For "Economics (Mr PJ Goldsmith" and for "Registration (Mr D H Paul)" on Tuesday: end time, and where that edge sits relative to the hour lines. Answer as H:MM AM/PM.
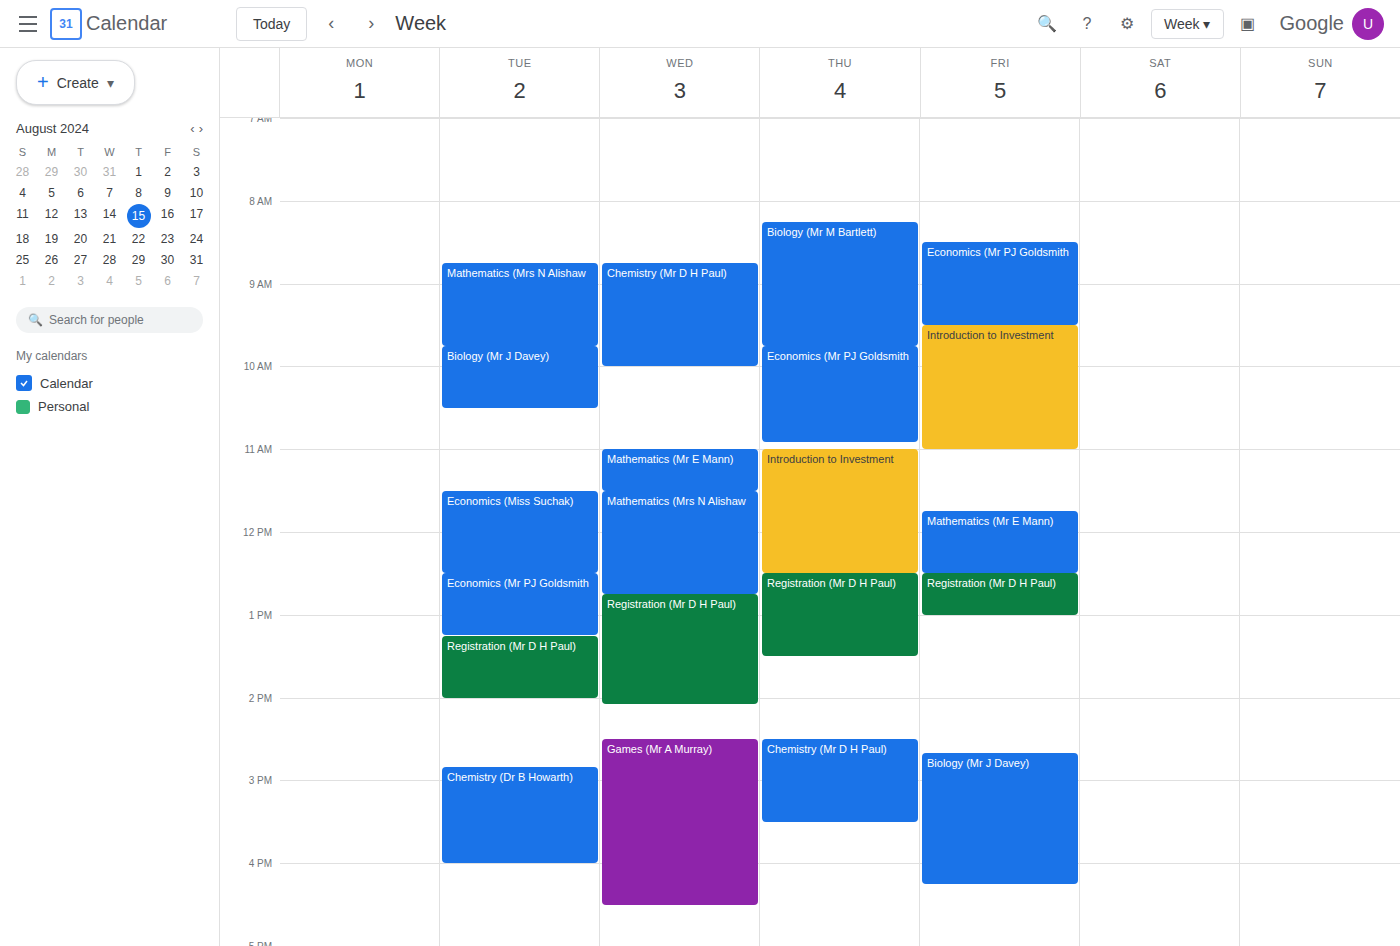
"Economics (Mr PJ Goldsmith": 1:15 PM, neither: a quarter of the way from the 1 PM line to the 2 PM line. "Registration (Mr D H Paul)": 2:00 PM, exactly on the 2 PM line.